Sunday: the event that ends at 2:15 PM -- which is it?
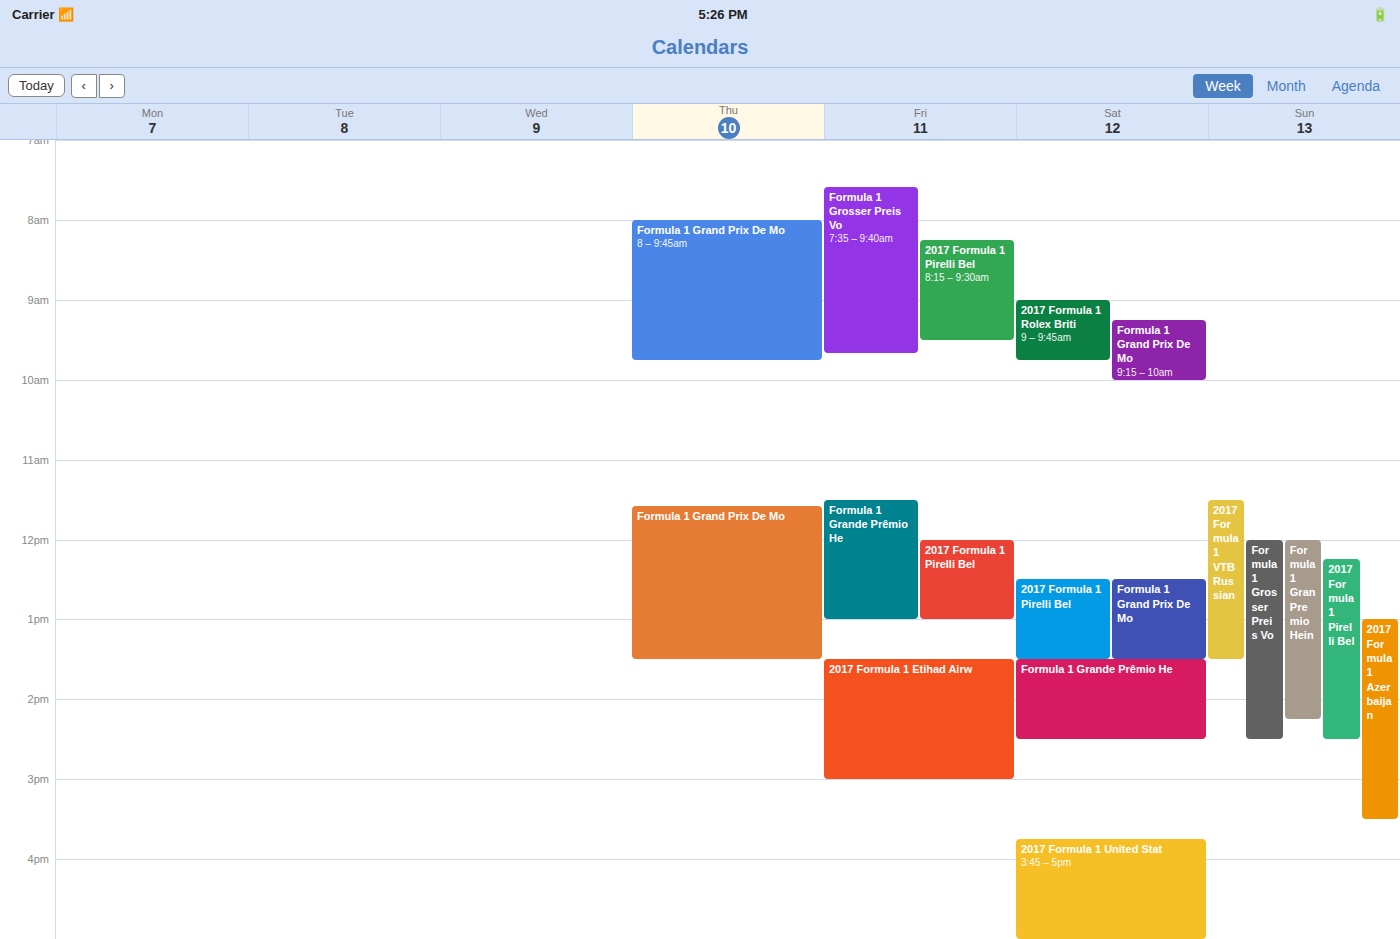
"Formula 1 Gran Premio Hein"